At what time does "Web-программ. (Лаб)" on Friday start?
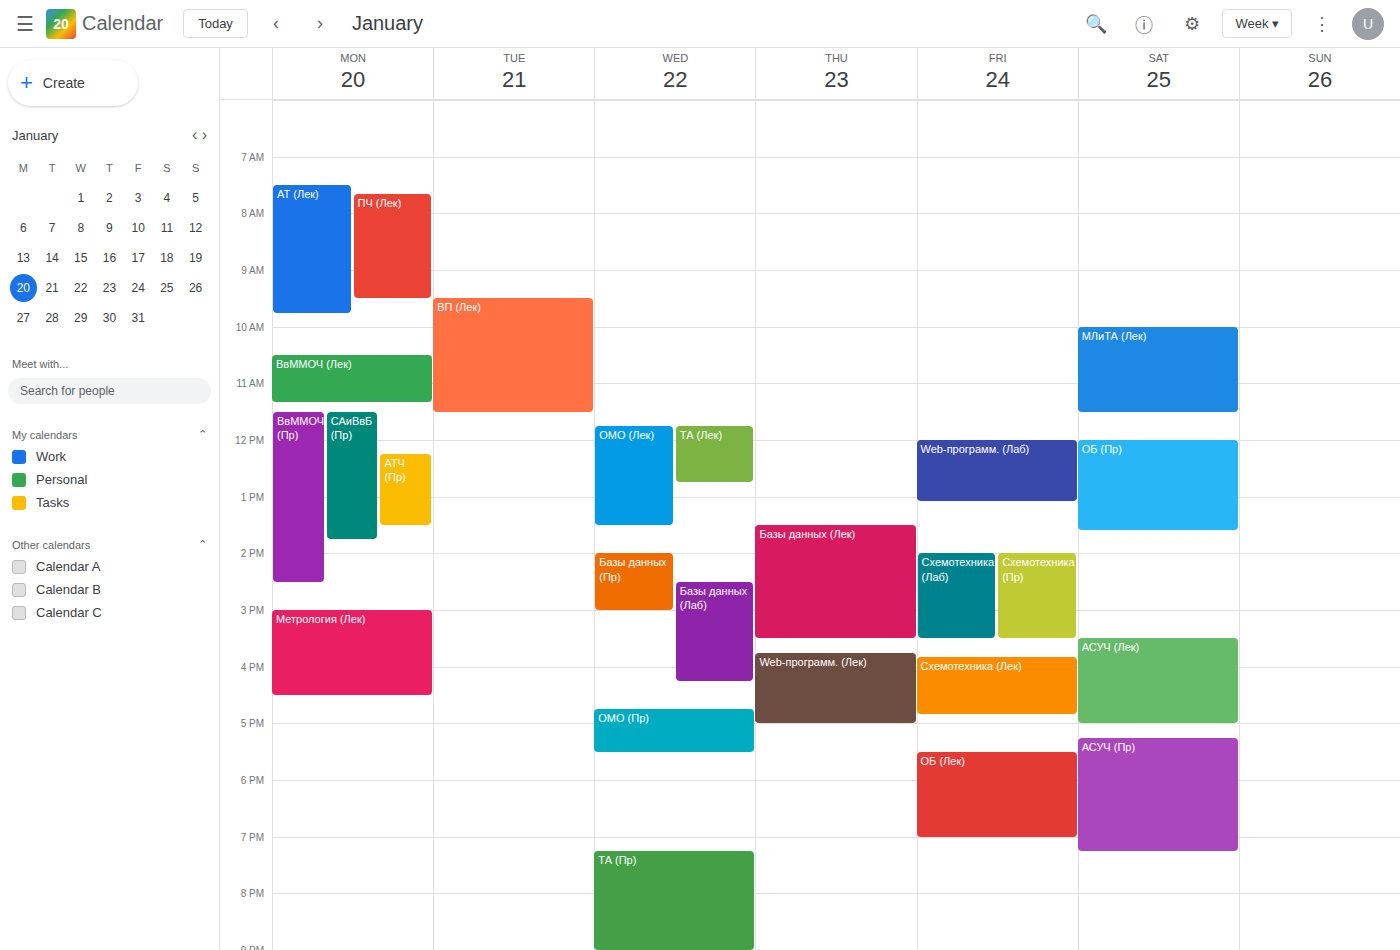
12:00 PM